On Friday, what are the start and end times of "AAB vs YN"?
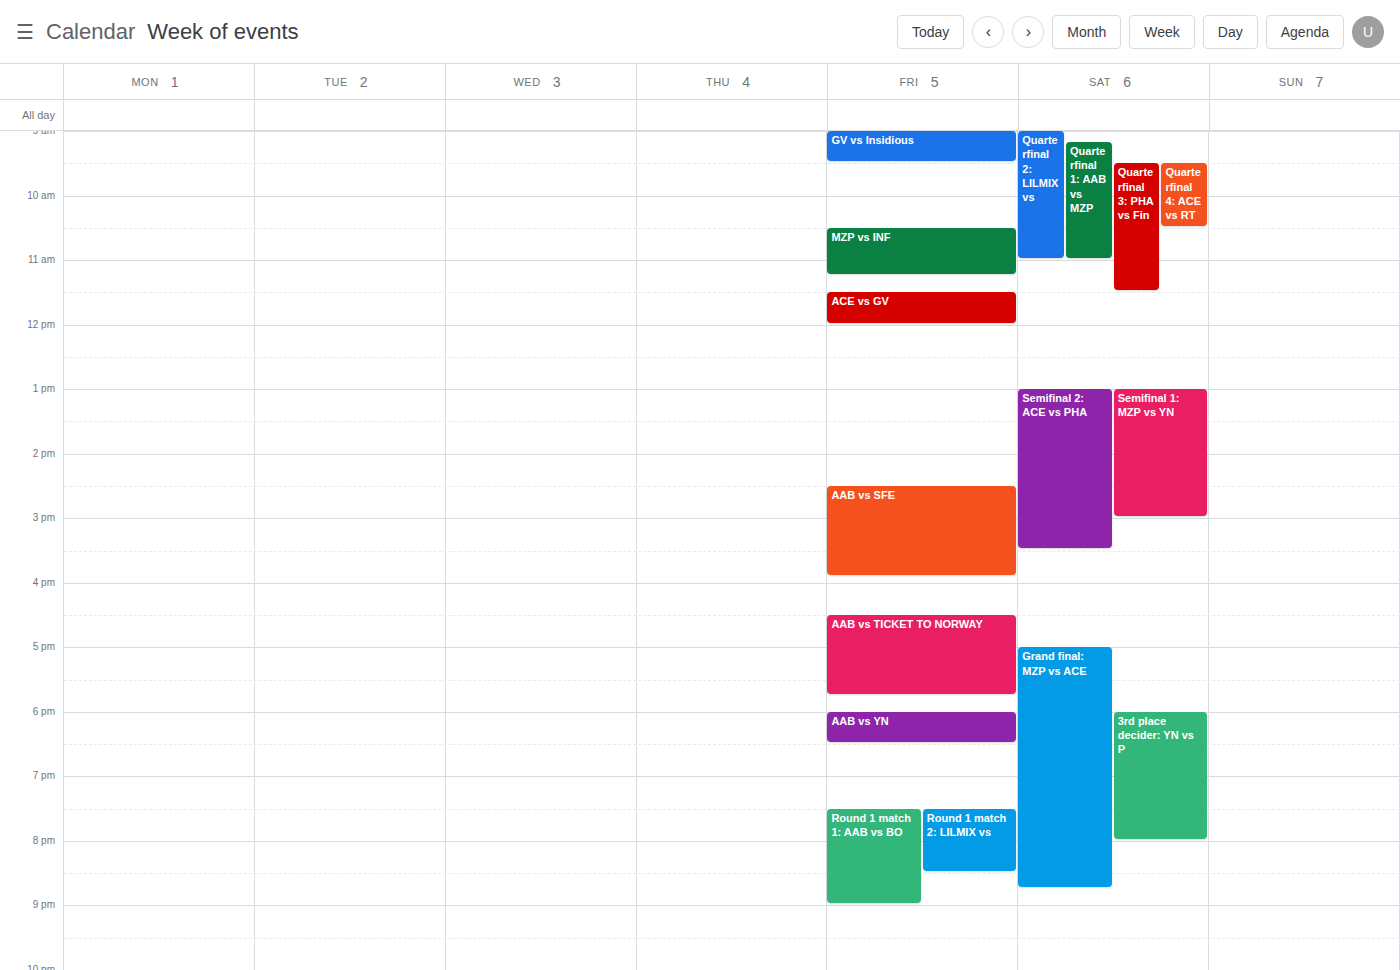
6:00 PM to 6:30 PM